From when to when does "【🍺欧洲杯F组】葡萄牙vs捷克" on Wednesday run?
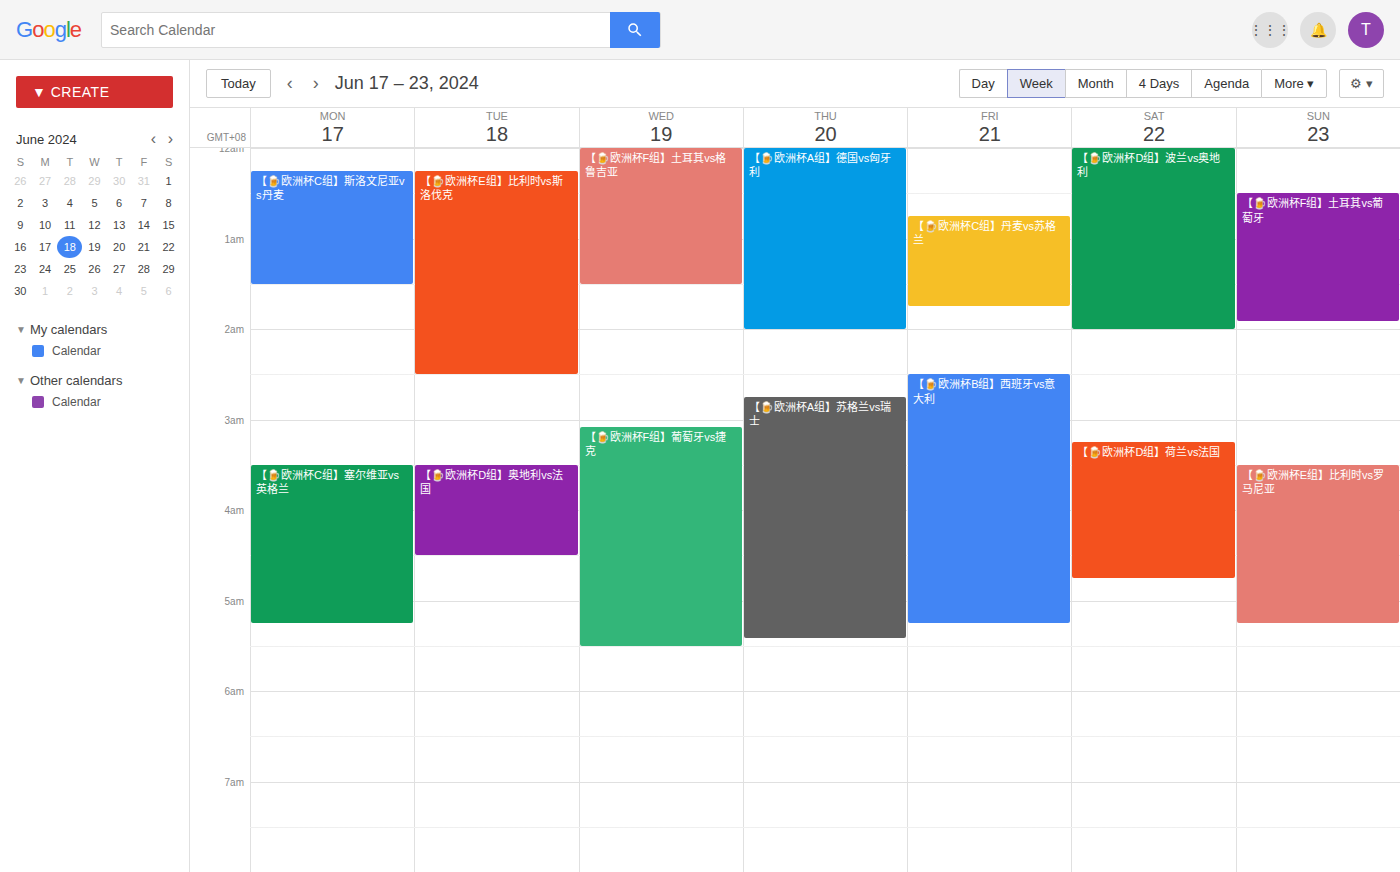
3:05 AM to 5:30 AM